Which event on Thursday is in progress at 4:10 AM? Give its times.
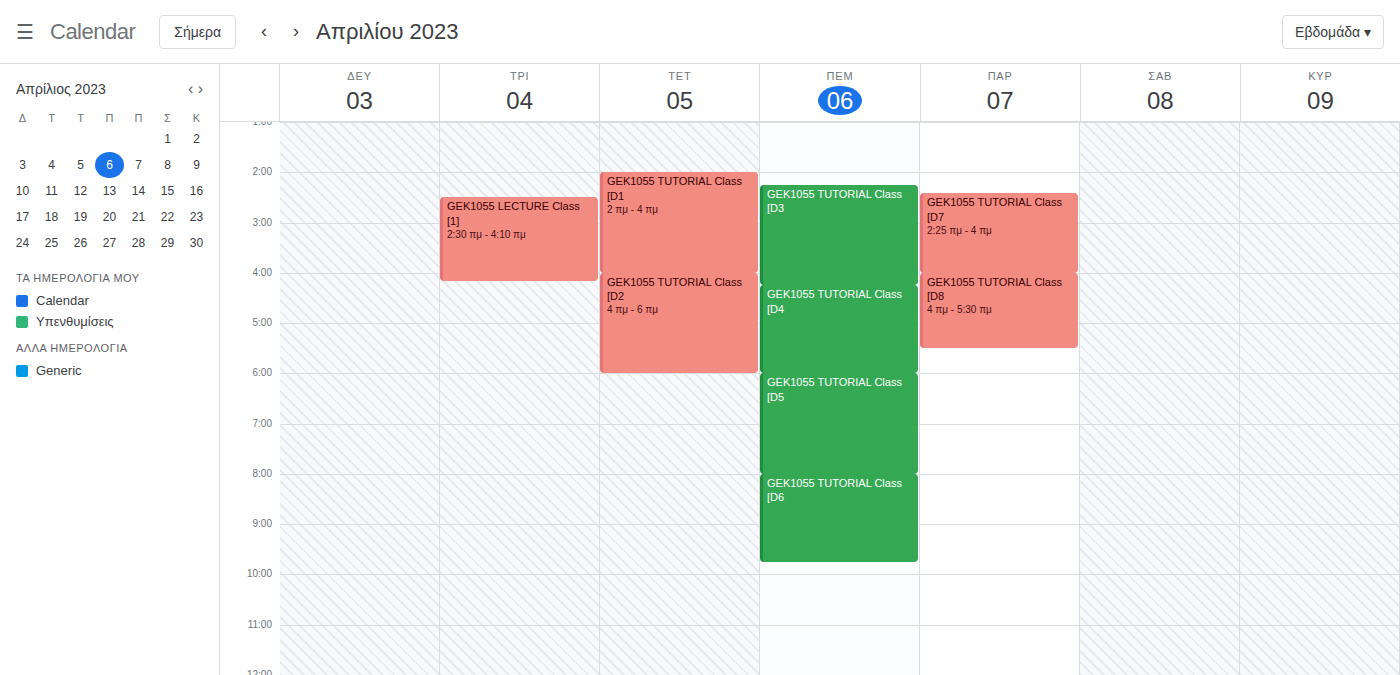
"GEK1055 TUTORIAL Class [D3", 2:15 AM to 4:15 AM